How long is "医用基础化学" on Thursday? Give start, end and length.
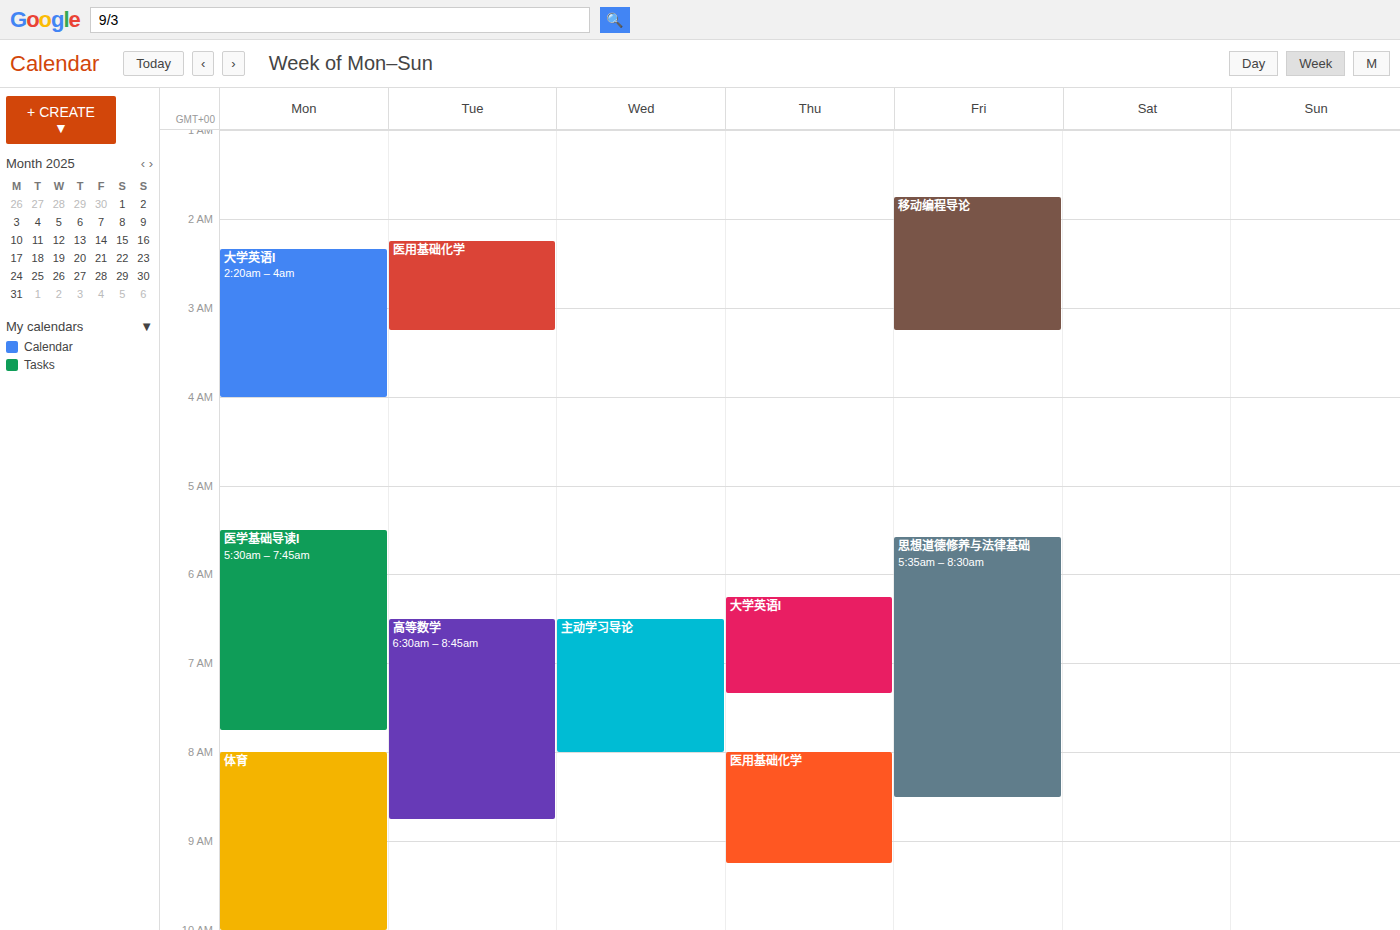
8:00 AM to 9:15 AM, 1 hour 15 minutes